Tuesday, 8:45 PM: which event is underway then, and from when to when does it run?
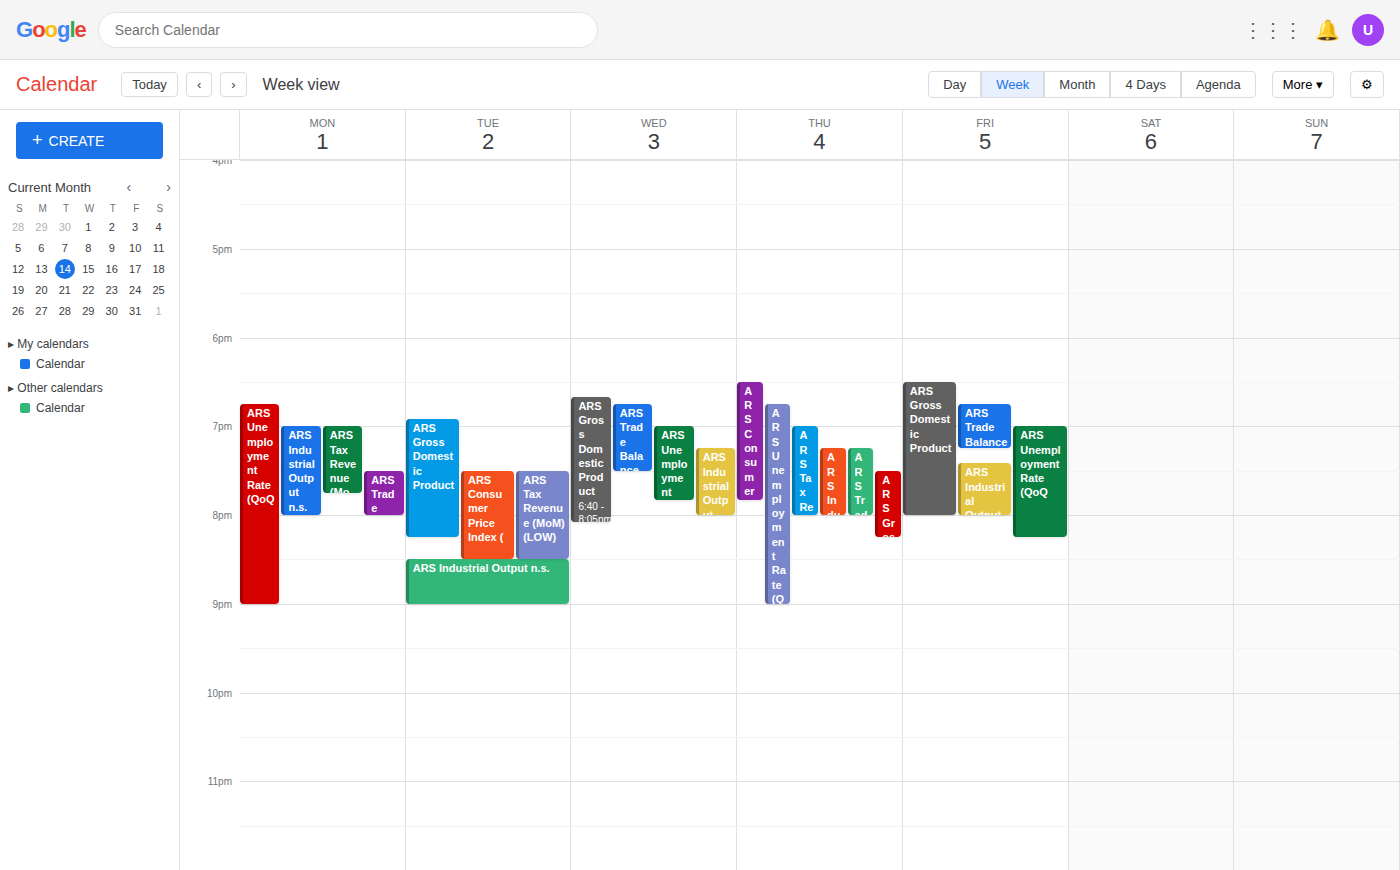
"ARS Industrial Output n.s.", 8:30 PM to 9:00 PM